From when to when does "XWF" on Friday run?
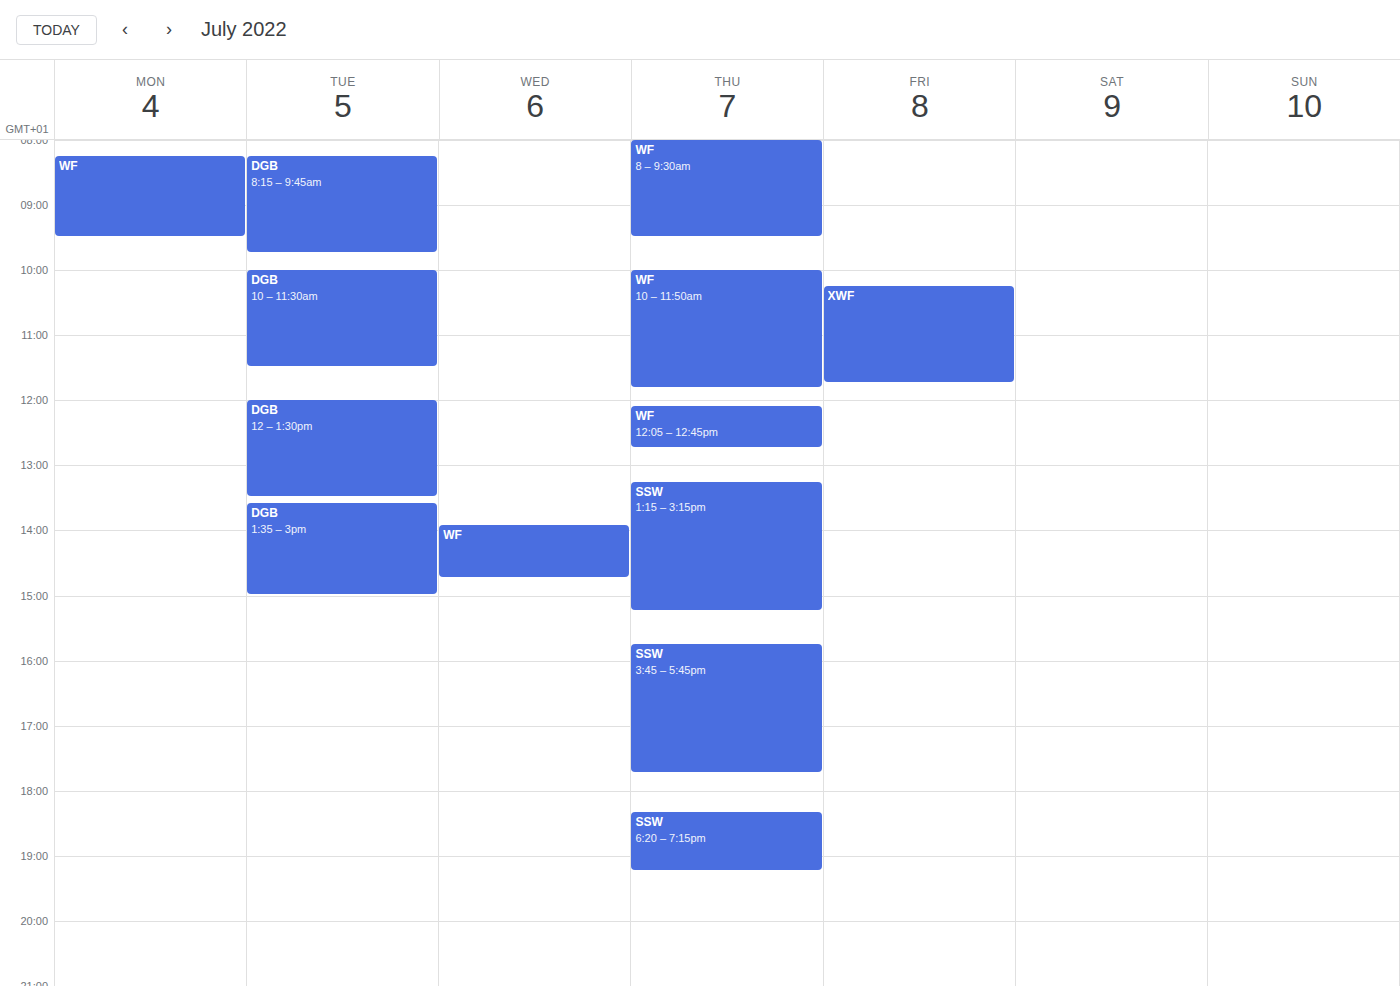
10:15 AM to 11:45 AM